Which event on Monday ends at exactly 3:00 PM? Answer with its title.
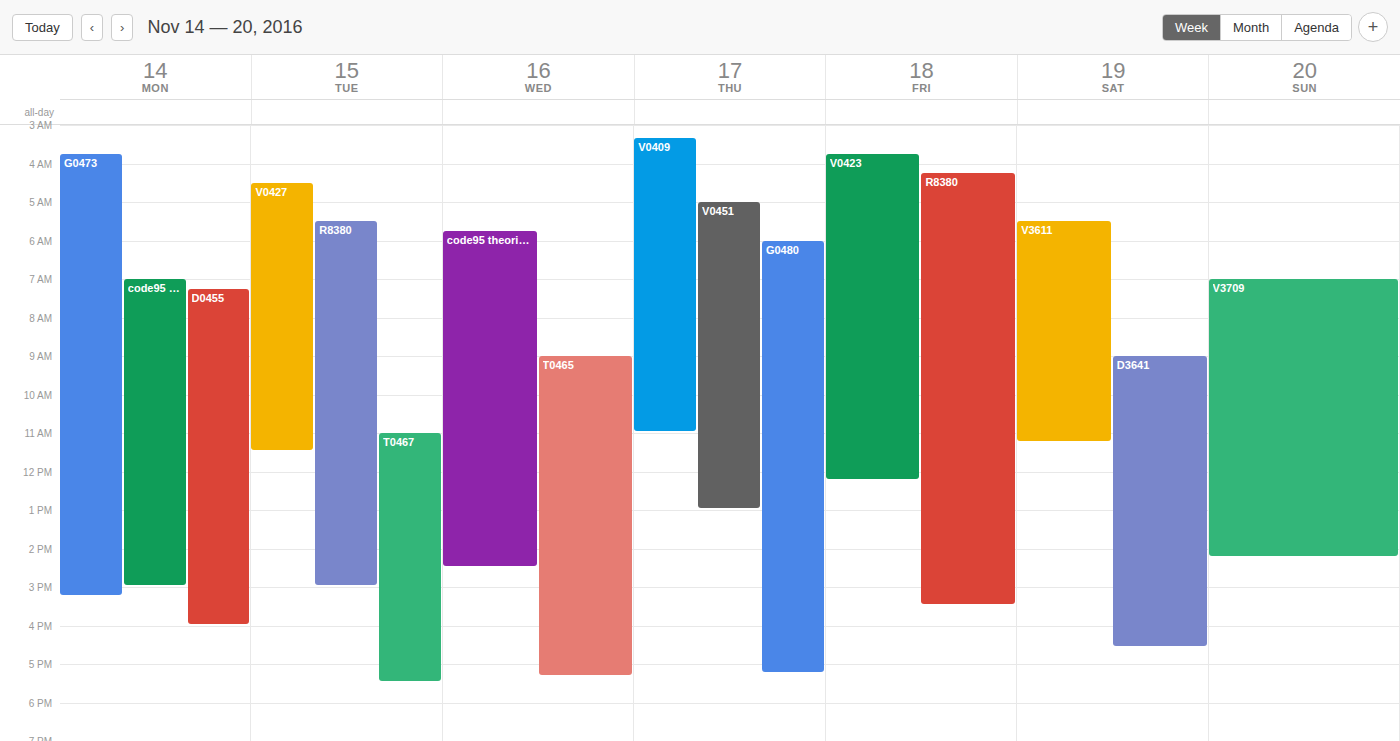
"code95 theorie in Elst"